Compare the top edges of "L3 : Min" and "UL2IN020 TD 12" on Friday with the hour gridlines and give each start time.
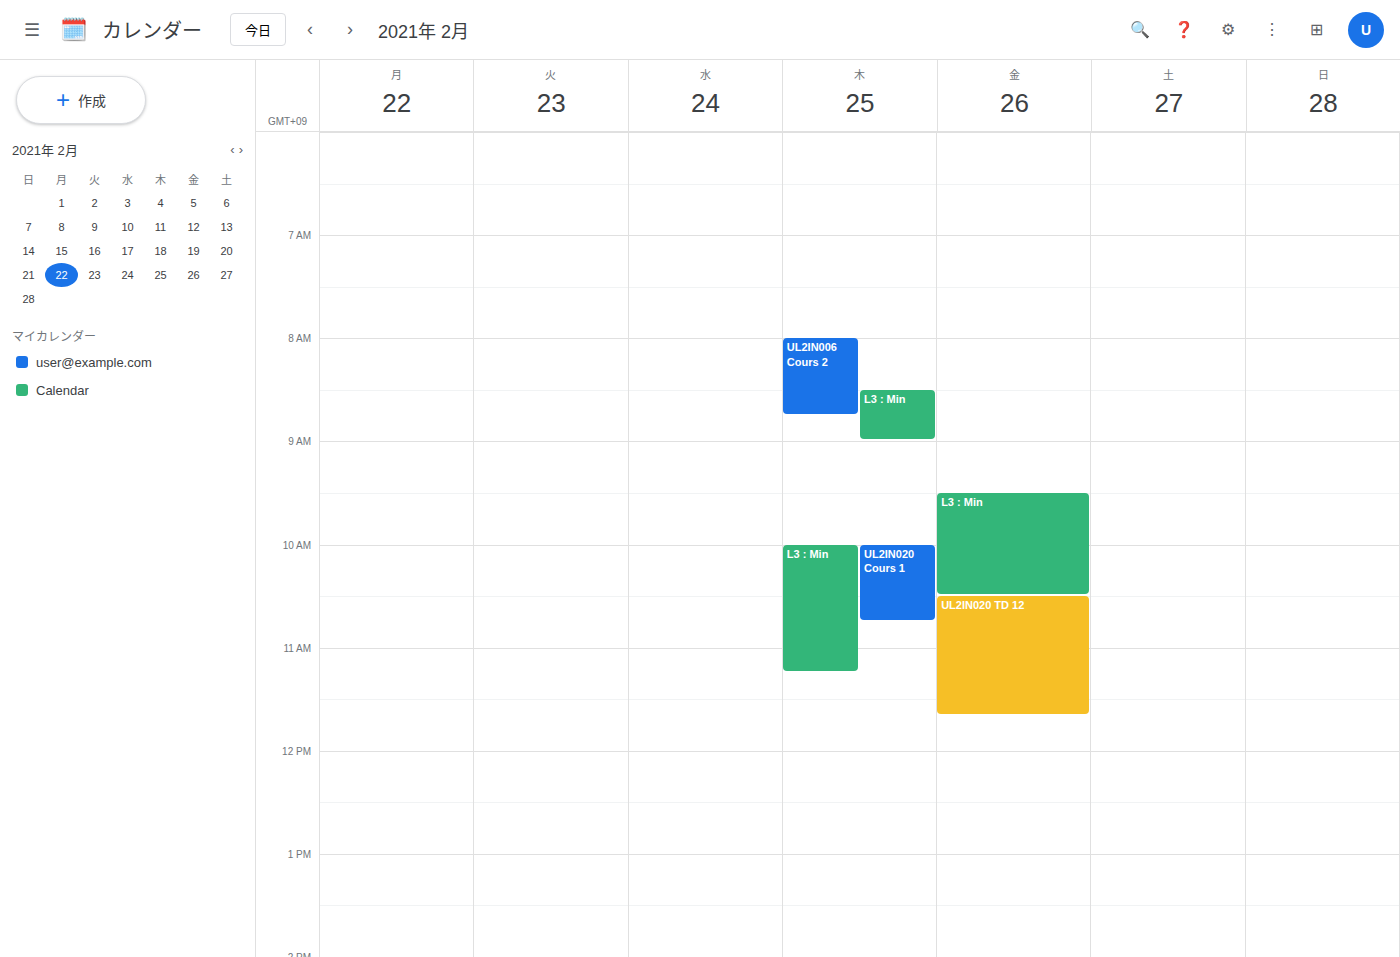
"L3 : Min": 9:30 AM, halfway between the 9 AM and 10 AM lines. "UL2IN020 TD 12": 10:30 AM, halfway between the 10 AM and 11 AM lines.